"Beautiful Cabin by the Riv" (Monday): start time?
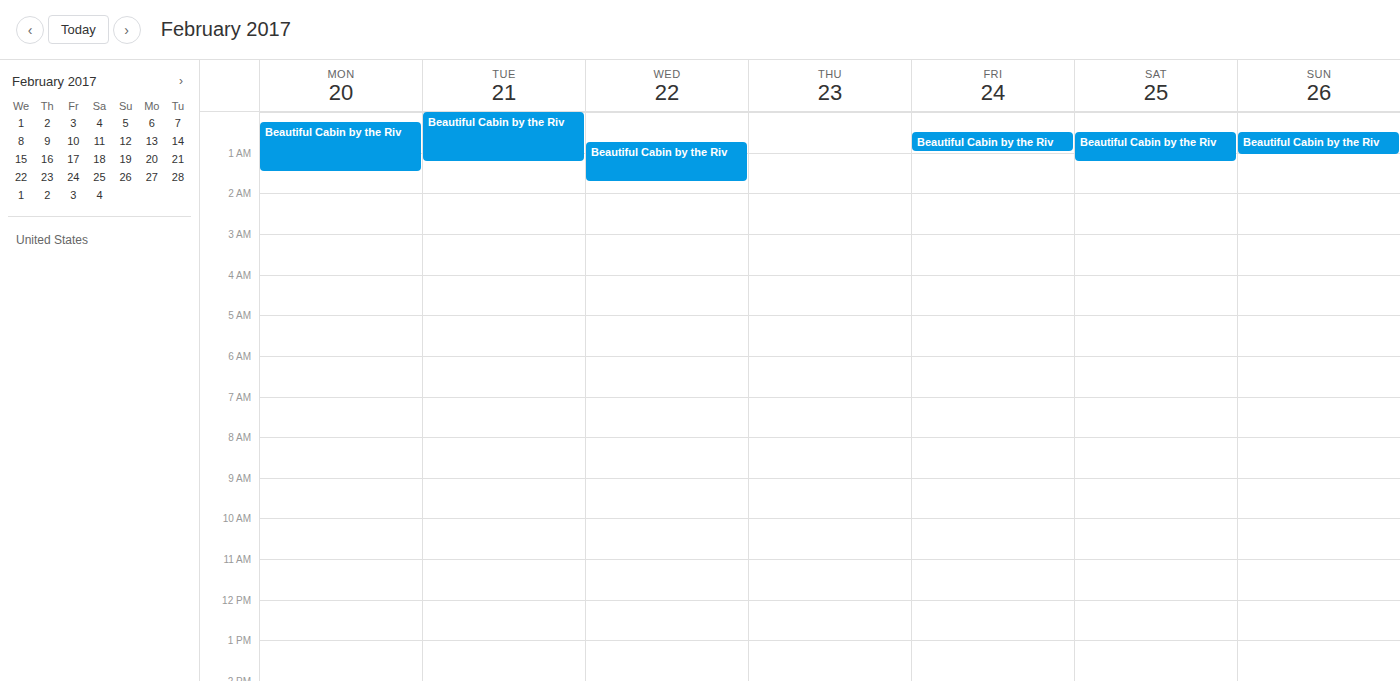
12:15 AM